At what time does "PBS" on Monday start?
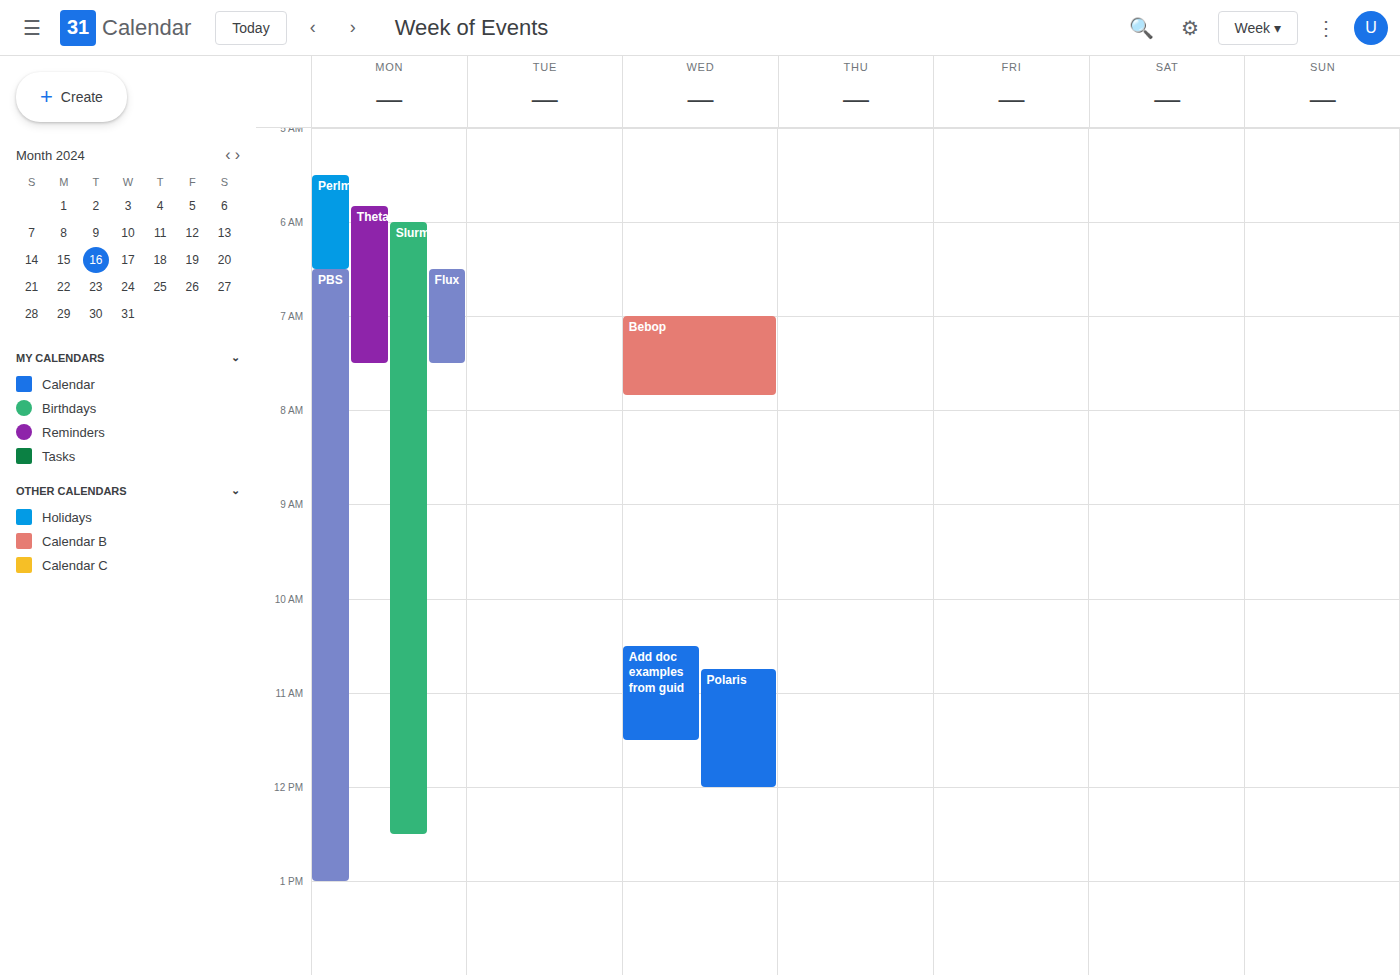
06:30